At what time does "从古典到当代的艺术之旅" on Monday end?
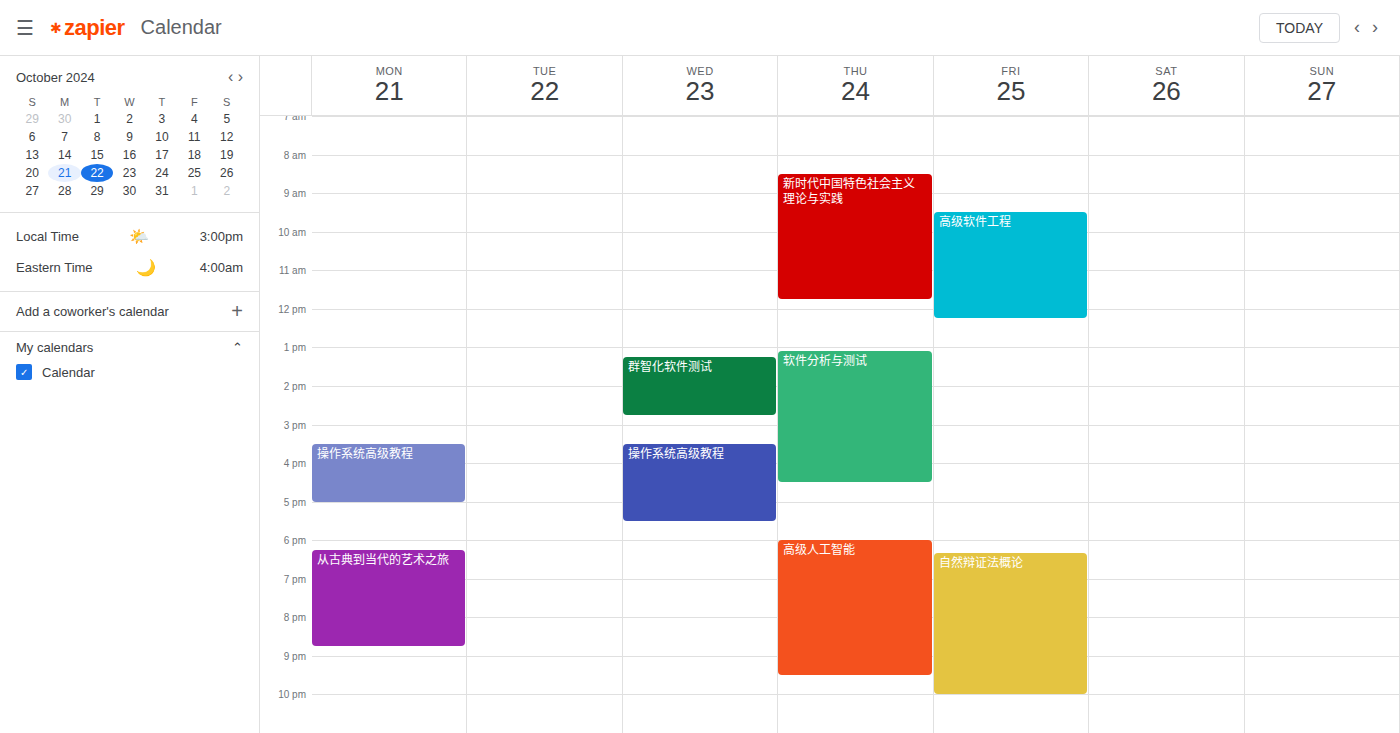
8:45 PM